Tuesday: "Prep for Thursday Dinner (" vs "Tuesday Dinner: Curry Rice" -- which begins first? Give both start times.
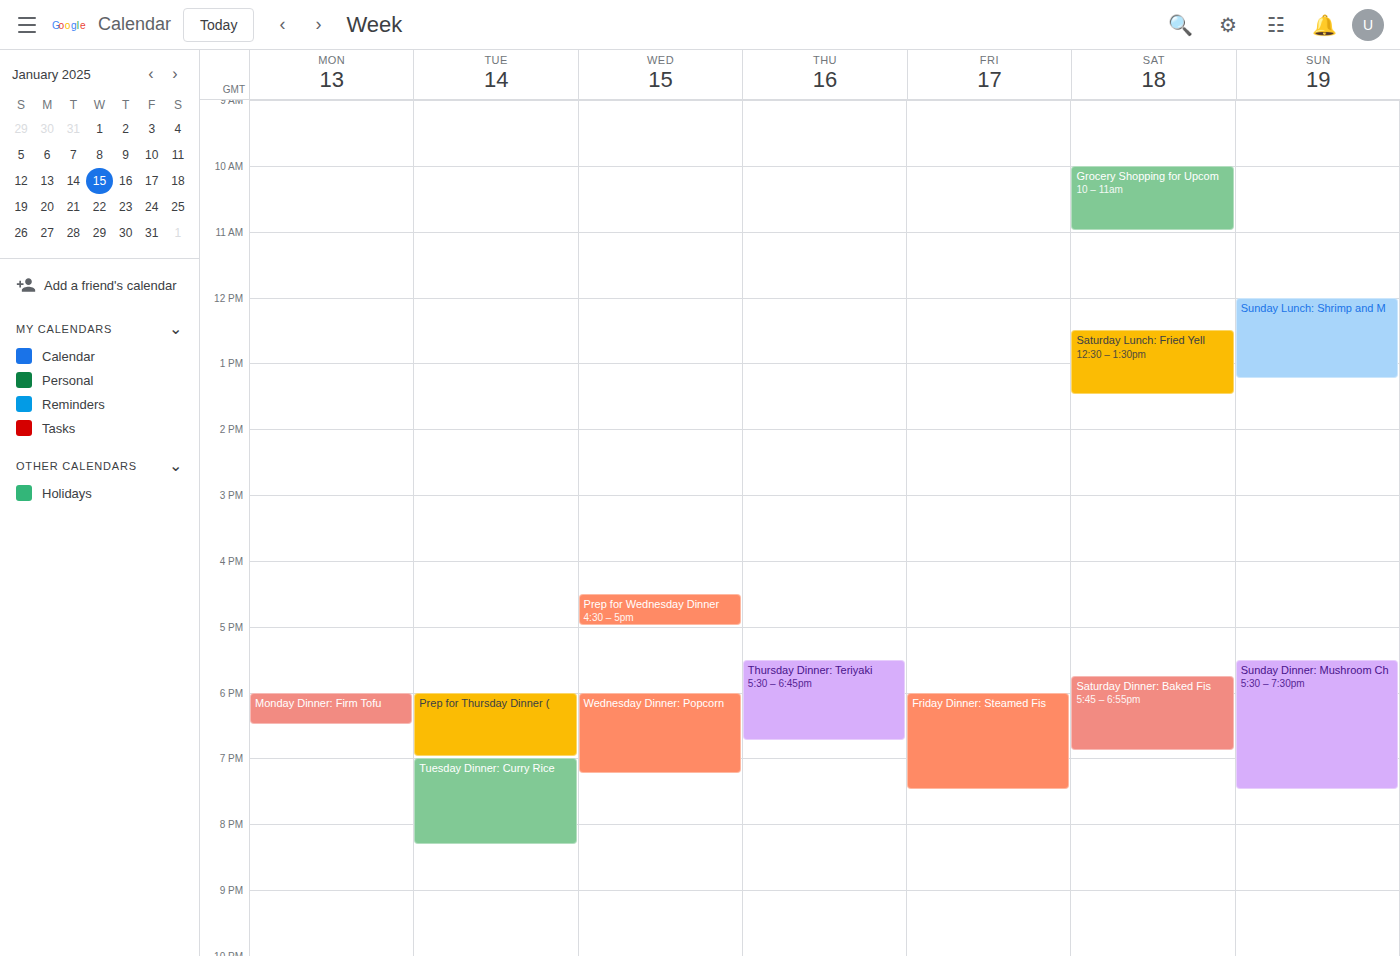
"Prep for Thursday Dinner (" 6:00 PM; "Tuesday Dinner: Curry Rice" 7:00 PM.